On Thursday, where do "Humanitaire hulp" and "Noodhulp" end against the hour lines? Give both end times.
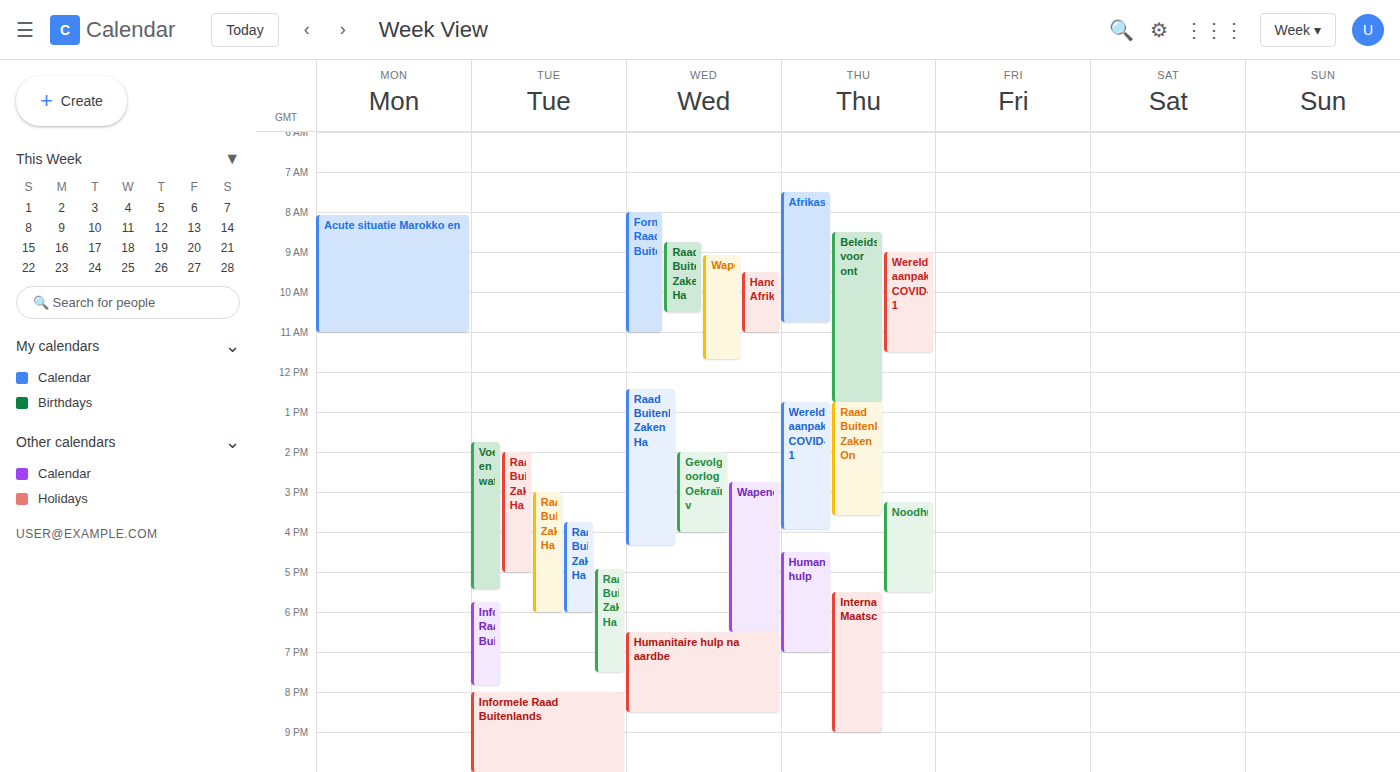
"Humanitaire hulp": 7:00 PM, exactly on the 7 PM line. "Noodhulp": 5:30 PM, halfway between the 5 PM and 6 PM lines.